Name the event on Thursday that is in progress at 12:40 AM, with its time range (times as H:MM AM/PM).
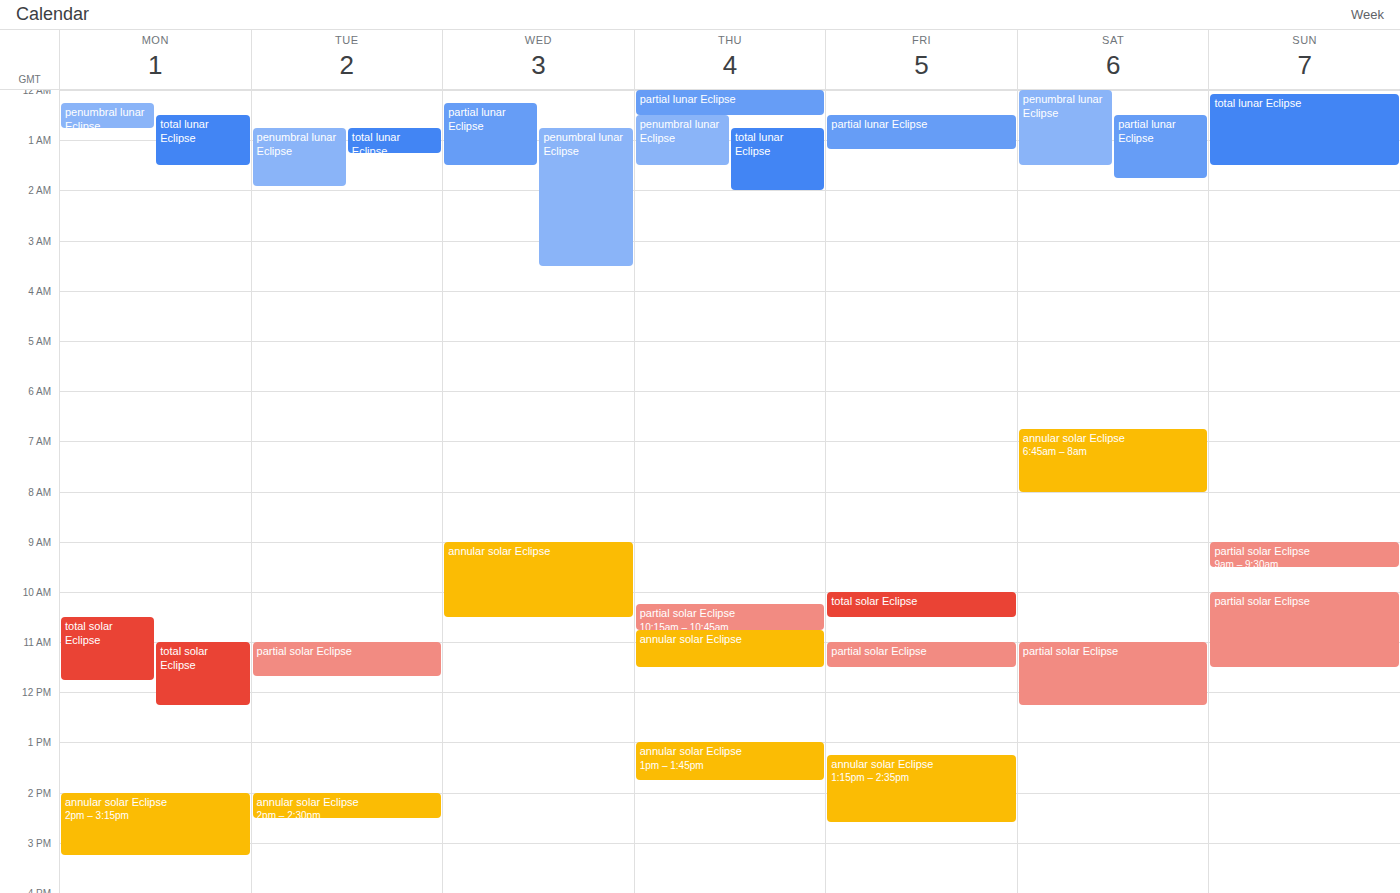
"penumbral lunar Eclipse", 12:30 AM to 1:30 AM